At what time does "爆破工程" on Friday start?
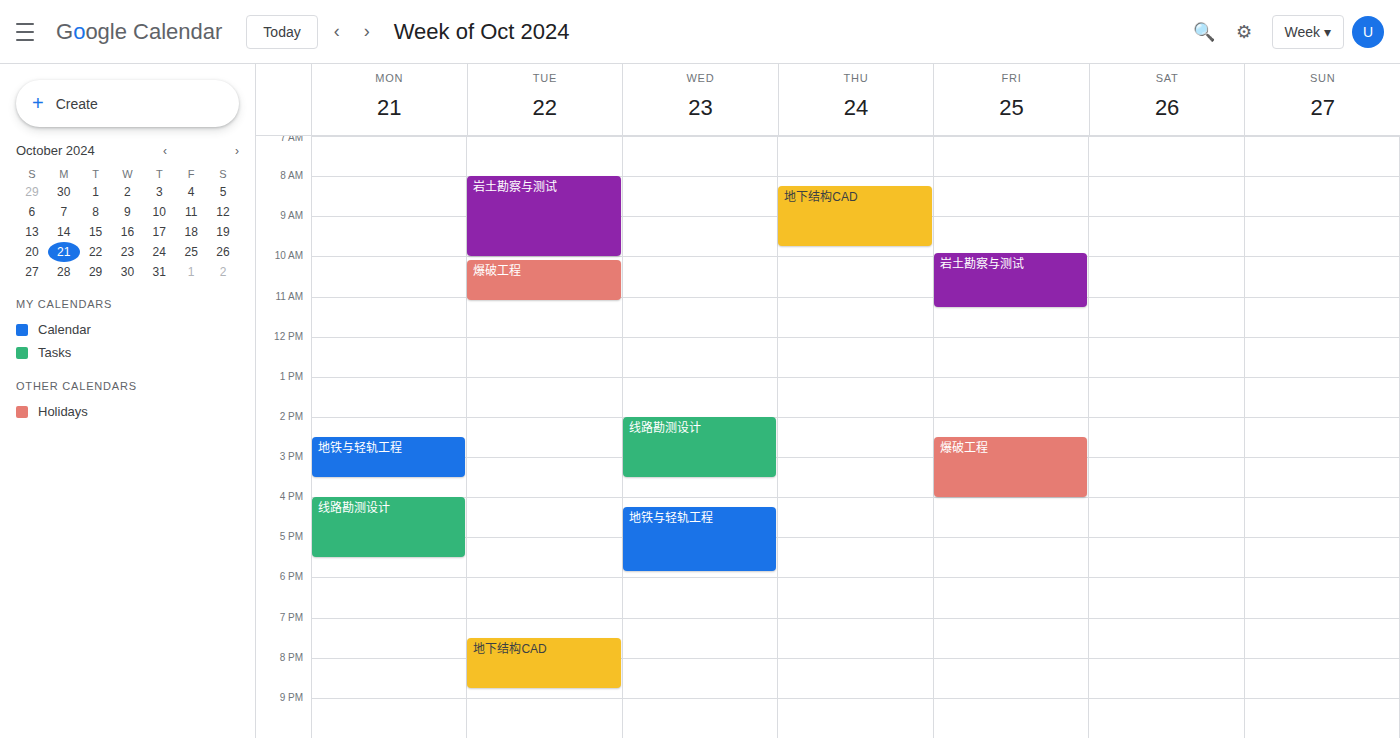
14:30